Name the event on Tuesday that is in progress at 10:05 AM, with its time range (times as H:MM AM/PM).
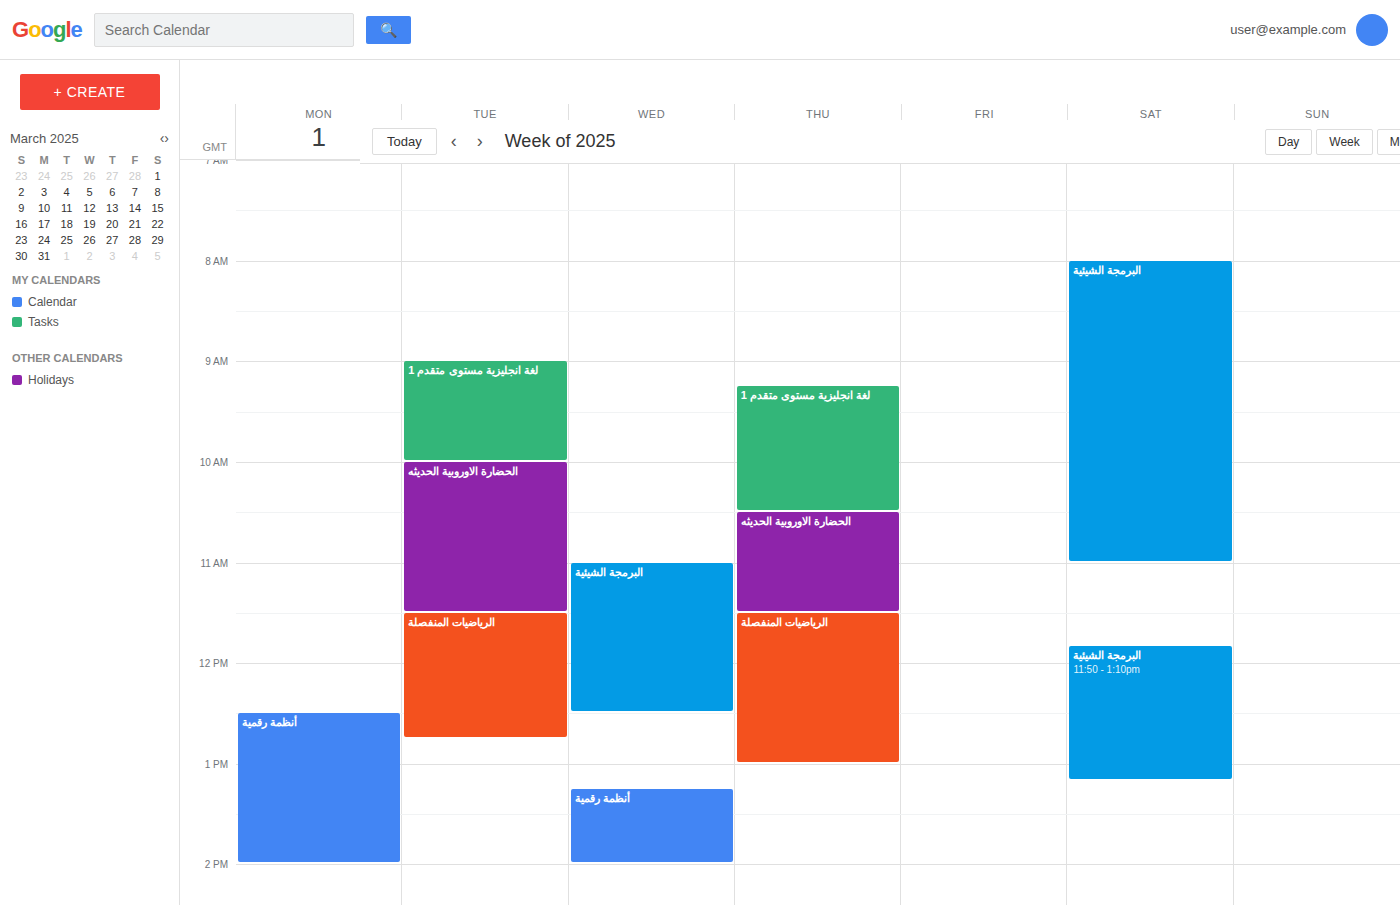
"الحضارة الاوروبية الحديثه", 10:00 AM to 11:30 AM